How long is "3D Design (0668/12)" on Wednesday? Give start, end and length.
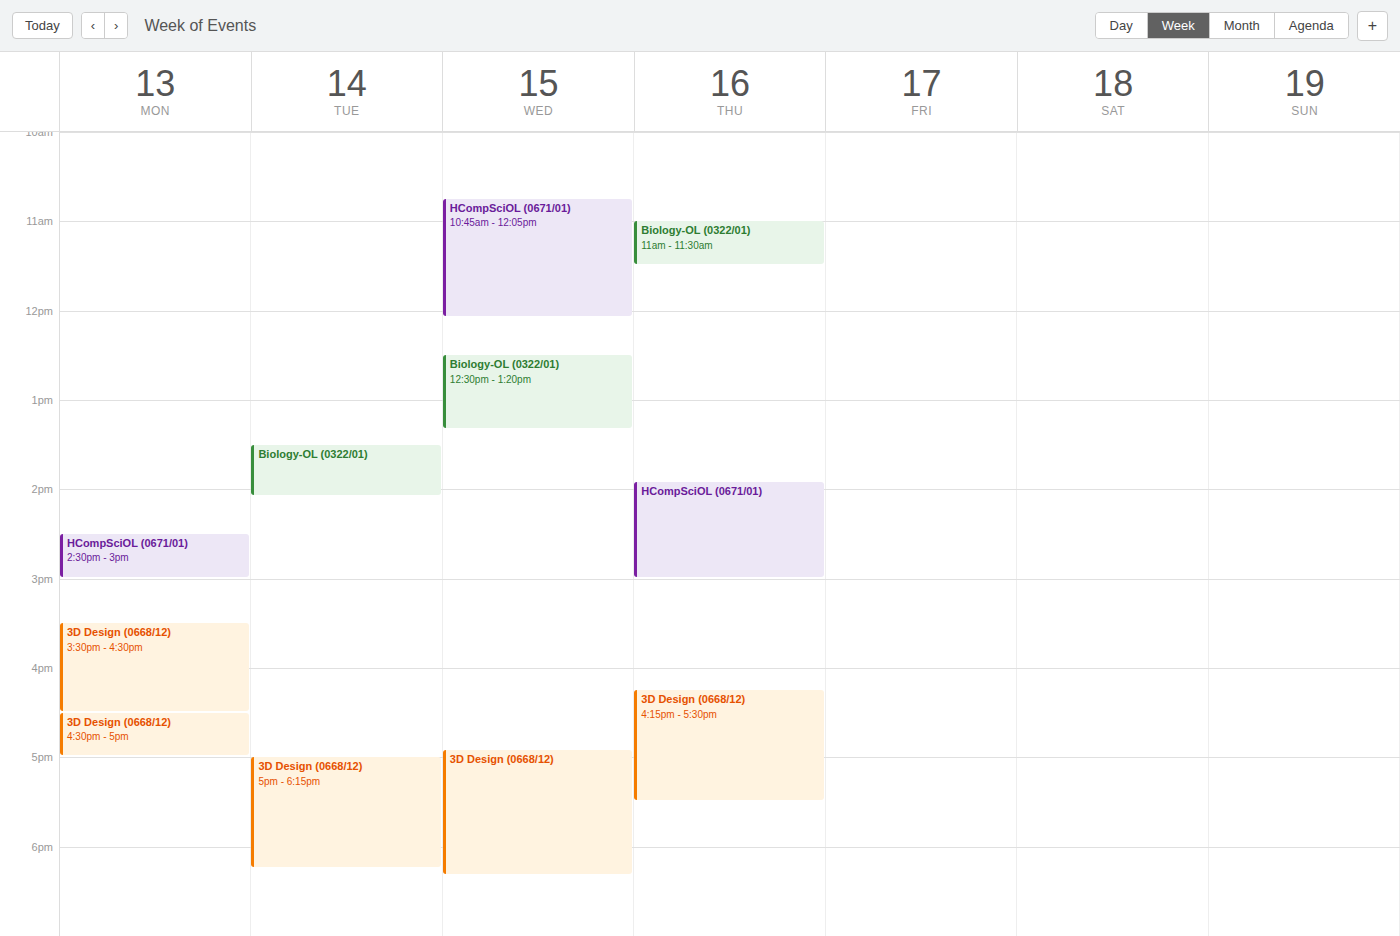
4:55 PM to 6:20 PM, 1 hour 25 minutes